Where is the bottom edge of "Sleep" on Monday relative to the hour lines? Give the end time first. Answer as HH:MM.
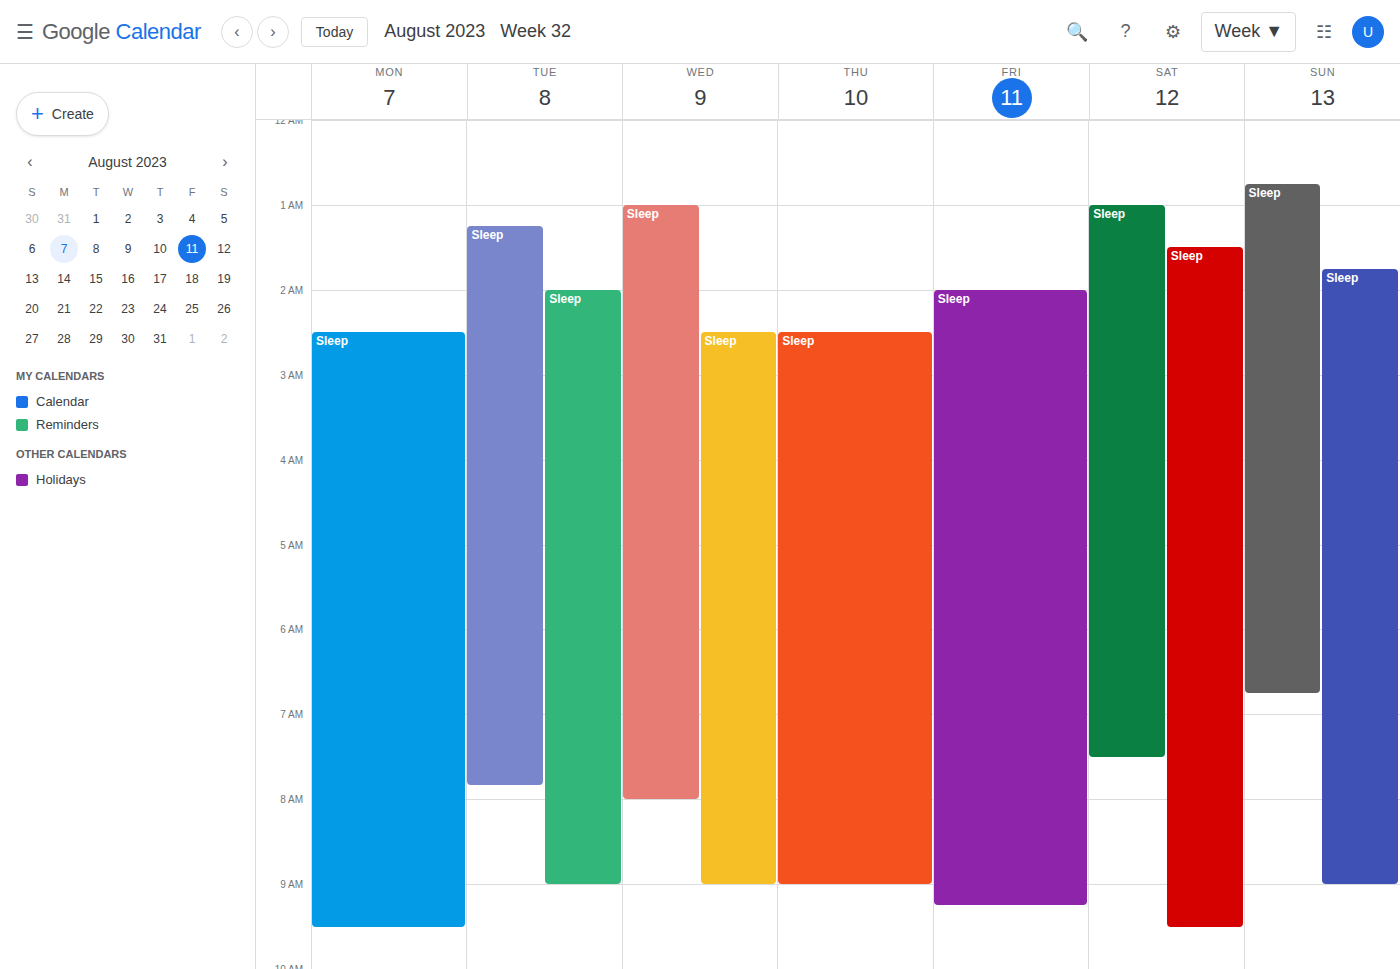
09:30 -- halfway between the 09:00 and 10:00 lines.